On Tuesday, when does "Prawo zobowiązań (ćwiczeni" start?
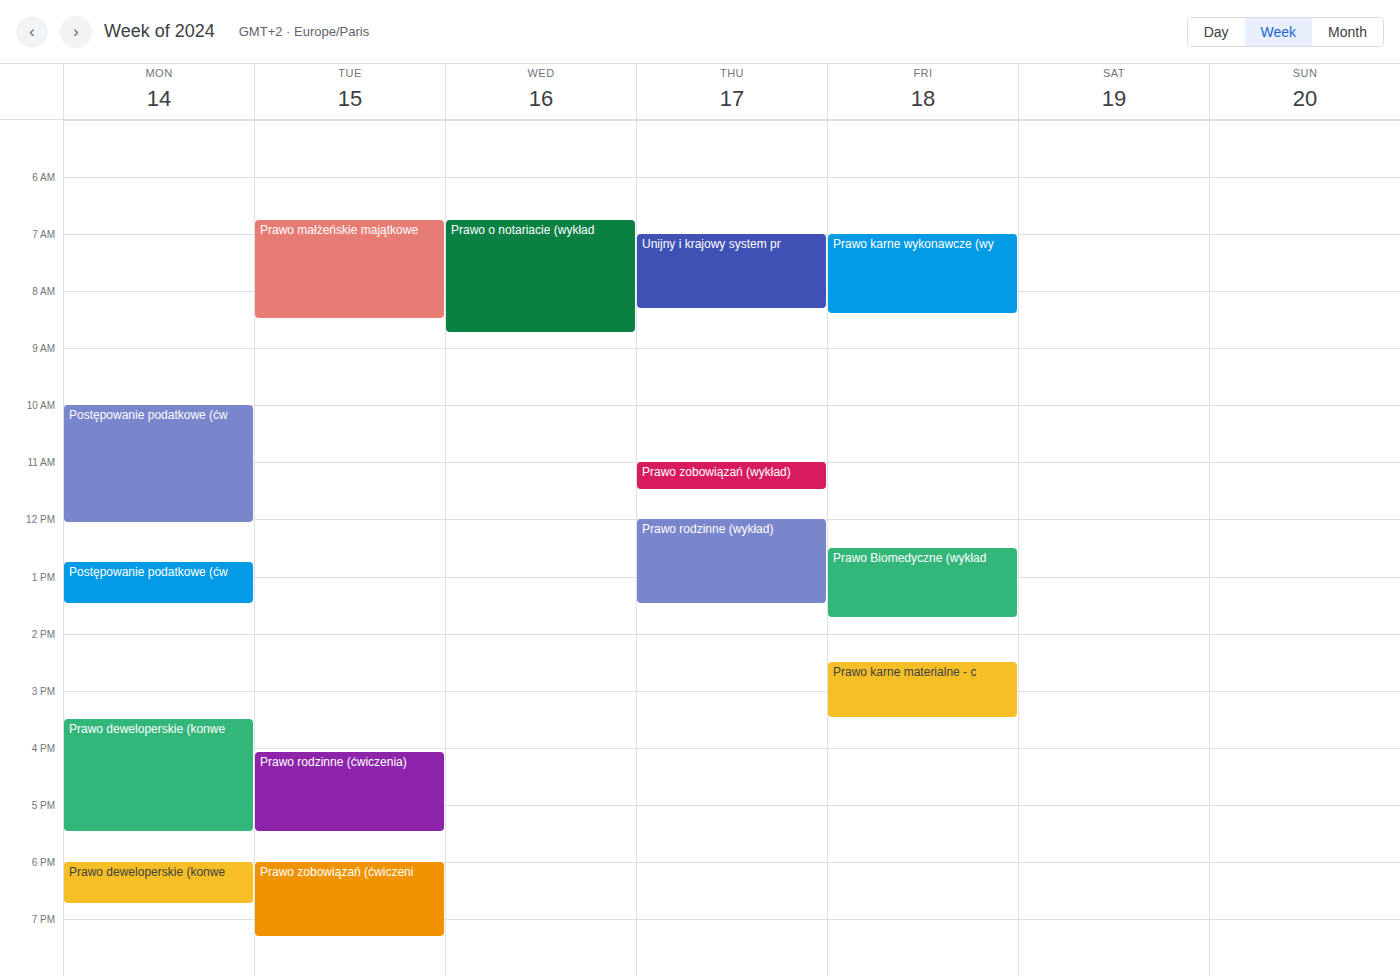
6:00 PM